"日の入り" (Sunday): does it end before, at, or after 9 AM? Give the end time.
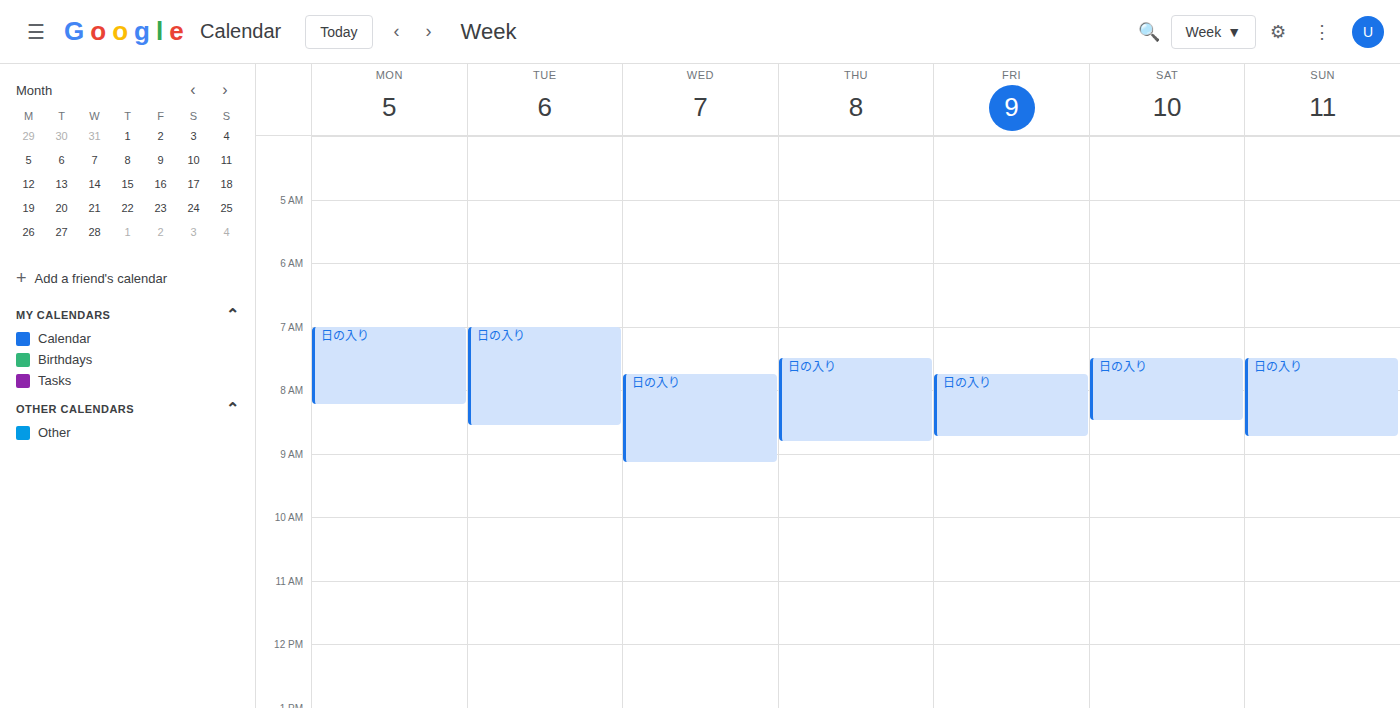
8:45 AM -- before 9 AM, 15 minutes above the 9 AM line.